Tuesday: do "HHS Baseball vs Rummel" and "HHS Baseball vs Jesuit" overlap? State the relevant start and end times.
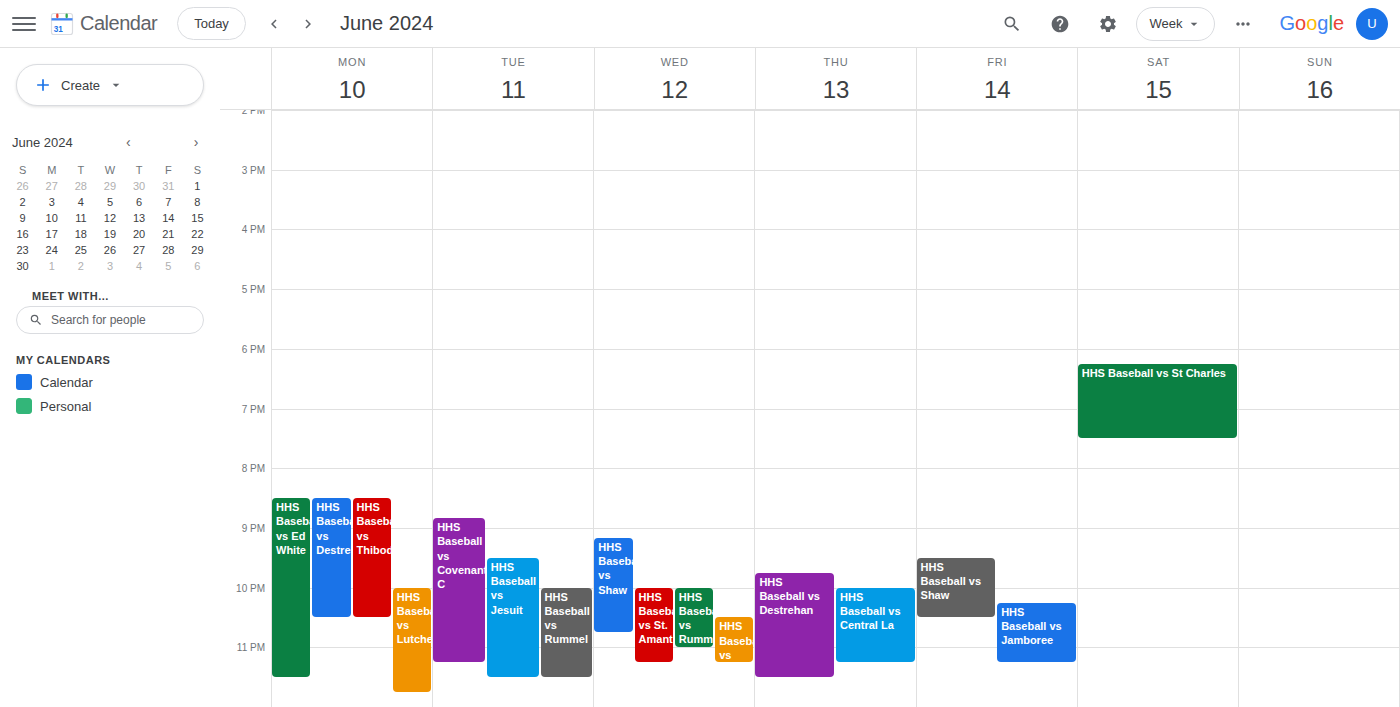
"HHS Baseball vs Rummel" starts at 10:00 PM, before "HHS Baseball vs Jesuit" ends at 11:30 PM -- they overlap.